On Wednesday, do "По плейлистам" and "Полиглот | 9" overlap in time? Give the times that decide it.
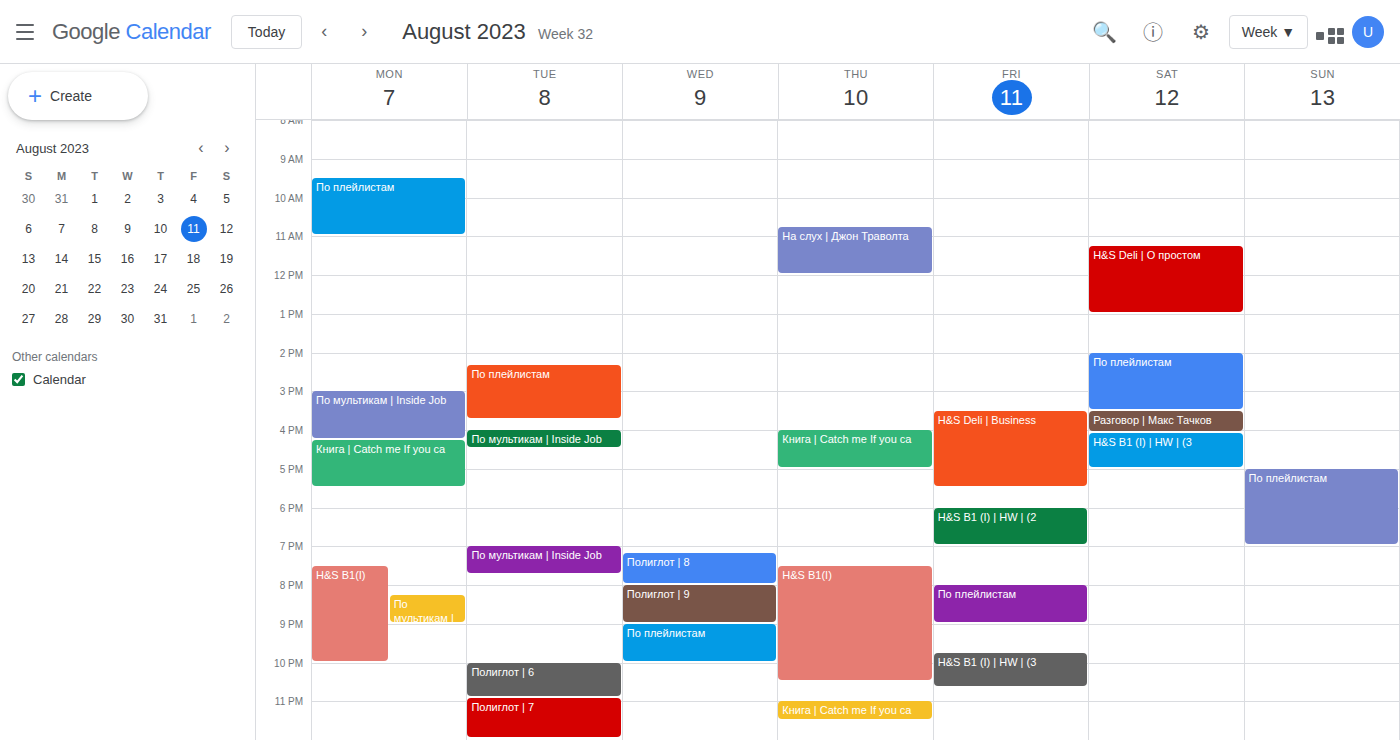
"Полиглот | 9" ends at 9:00 PM, exactly when "По плейлистам" starts -- they touch but do not overlap.